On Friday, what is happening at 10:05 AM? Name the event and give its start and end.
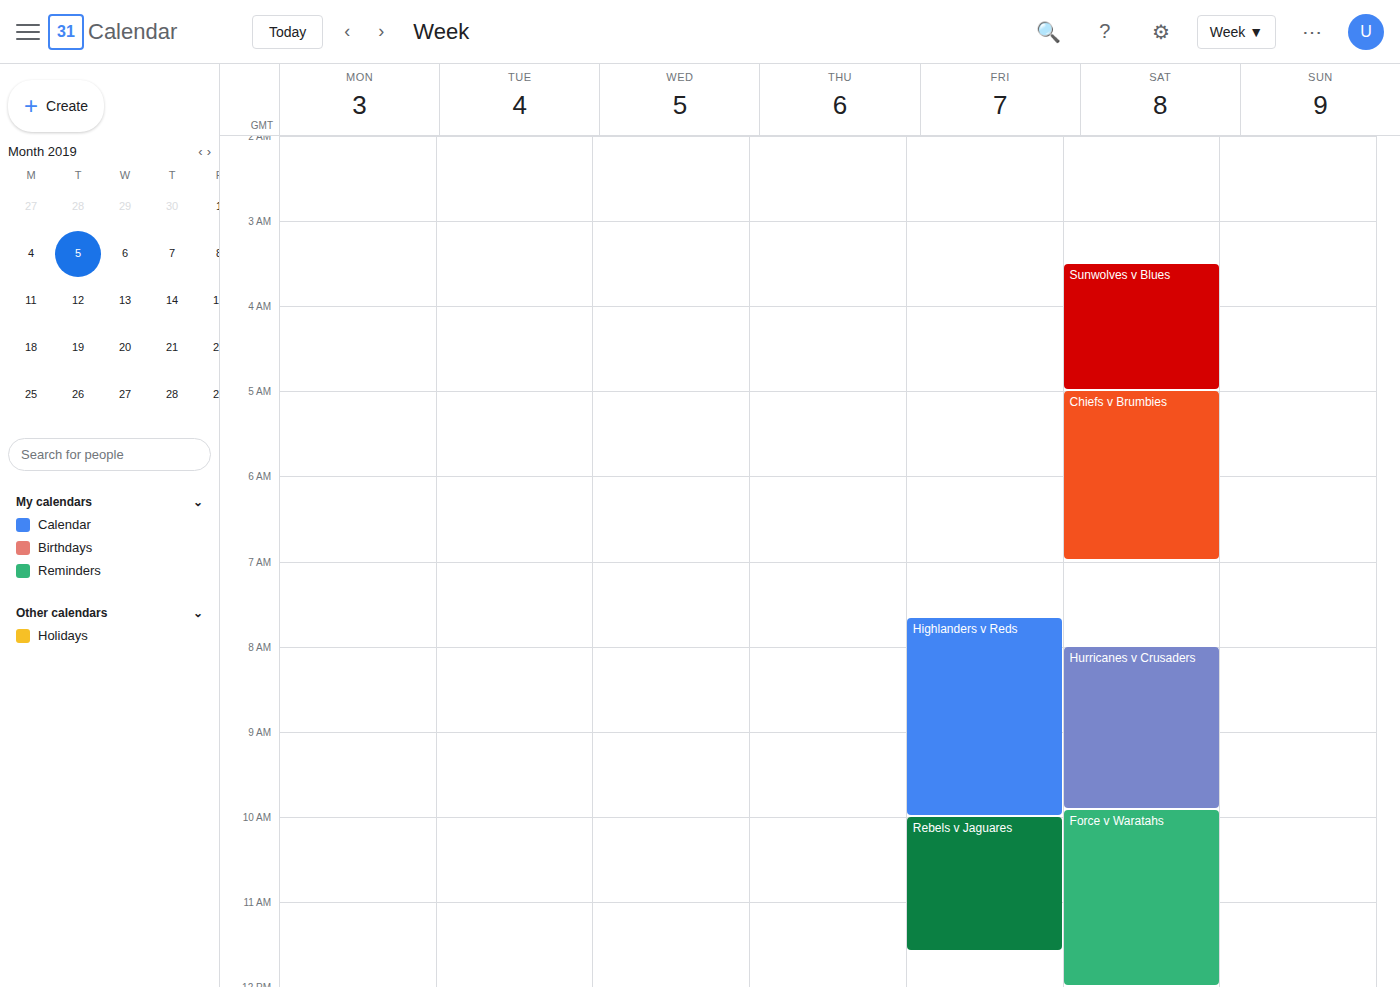
"Rebels v Jaguares", 10:00 AM to 11:35 AM